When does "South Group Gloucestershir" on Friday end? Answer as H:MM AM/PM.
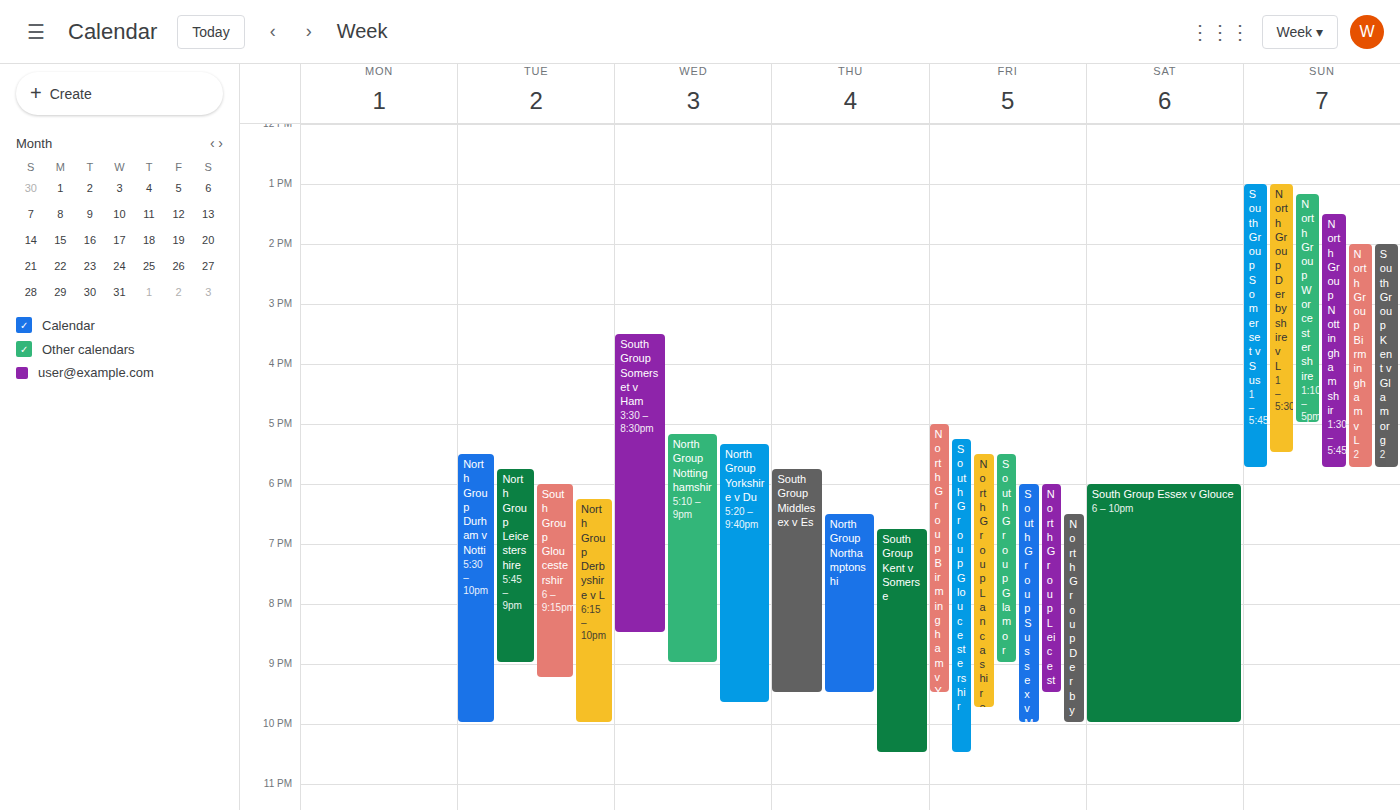
10:30 PM